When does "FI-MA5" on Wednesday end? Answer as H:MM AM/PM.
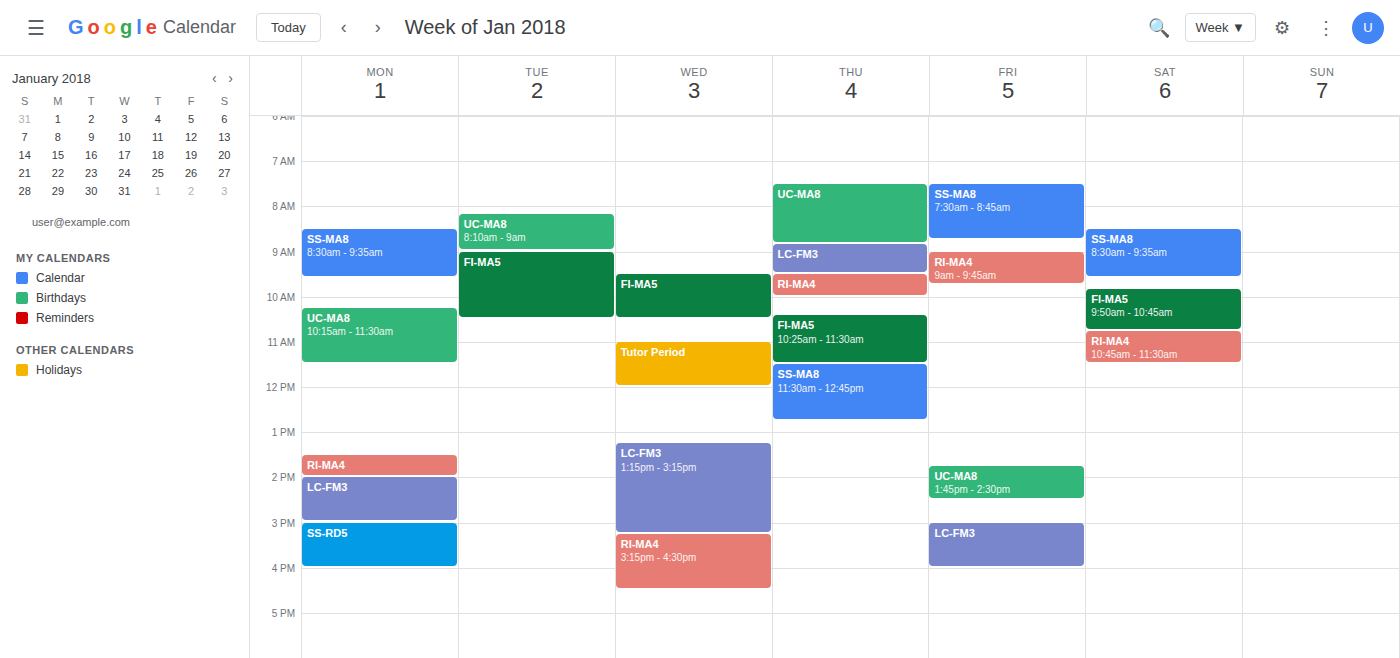
10:30 AM